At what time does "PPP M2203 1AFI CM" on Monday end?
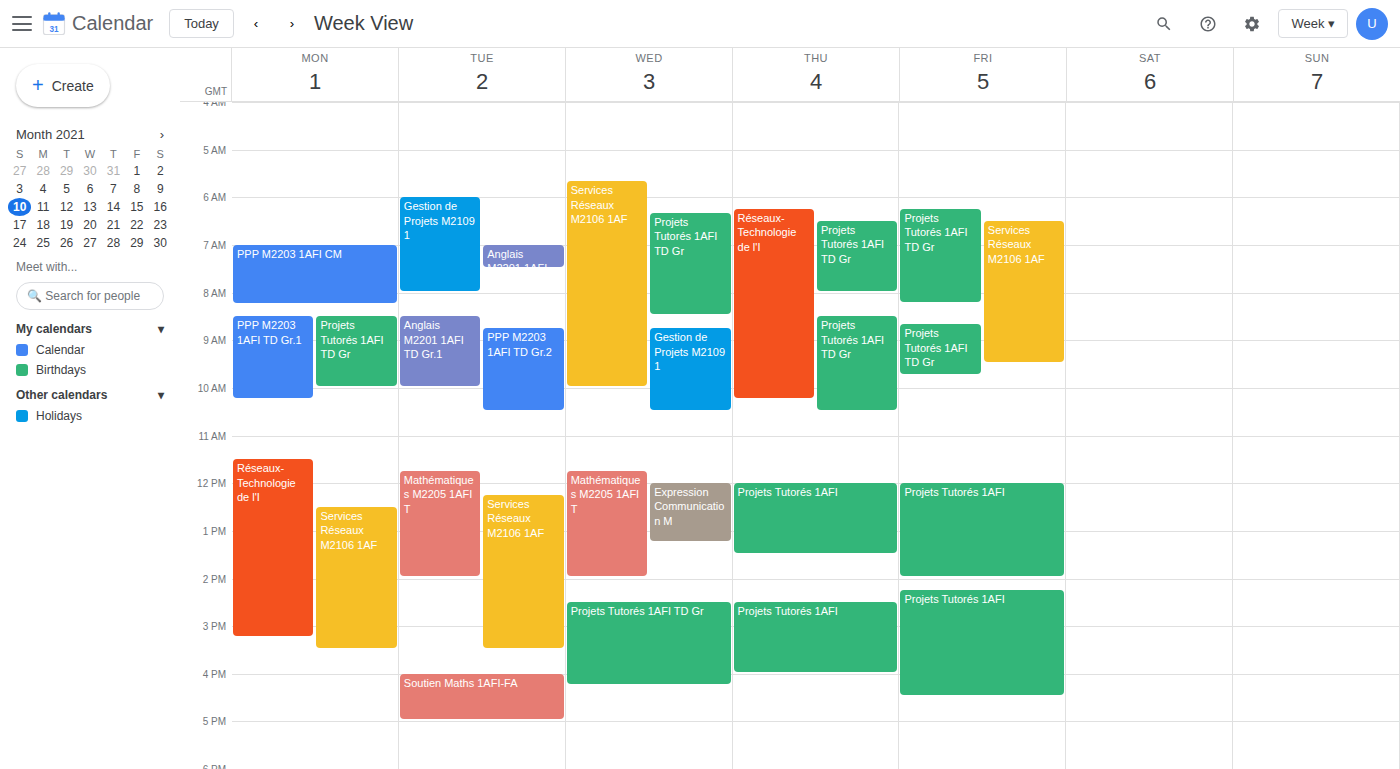
8:15 AM